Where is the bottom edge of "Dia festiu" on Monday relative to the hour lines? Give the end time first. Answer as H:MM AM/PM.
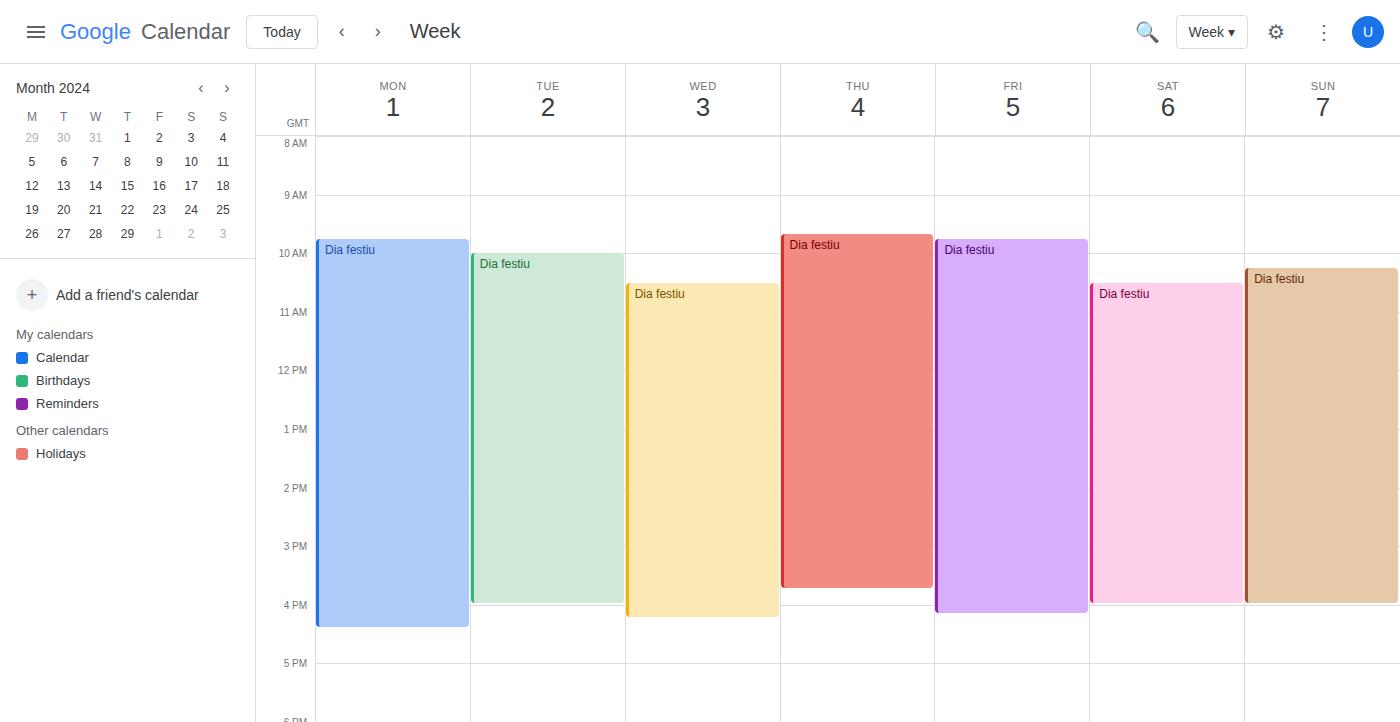
4:25 PM -- neither: 25 minutes below the 4 PM line and 35 minutes above the 5 PM line.